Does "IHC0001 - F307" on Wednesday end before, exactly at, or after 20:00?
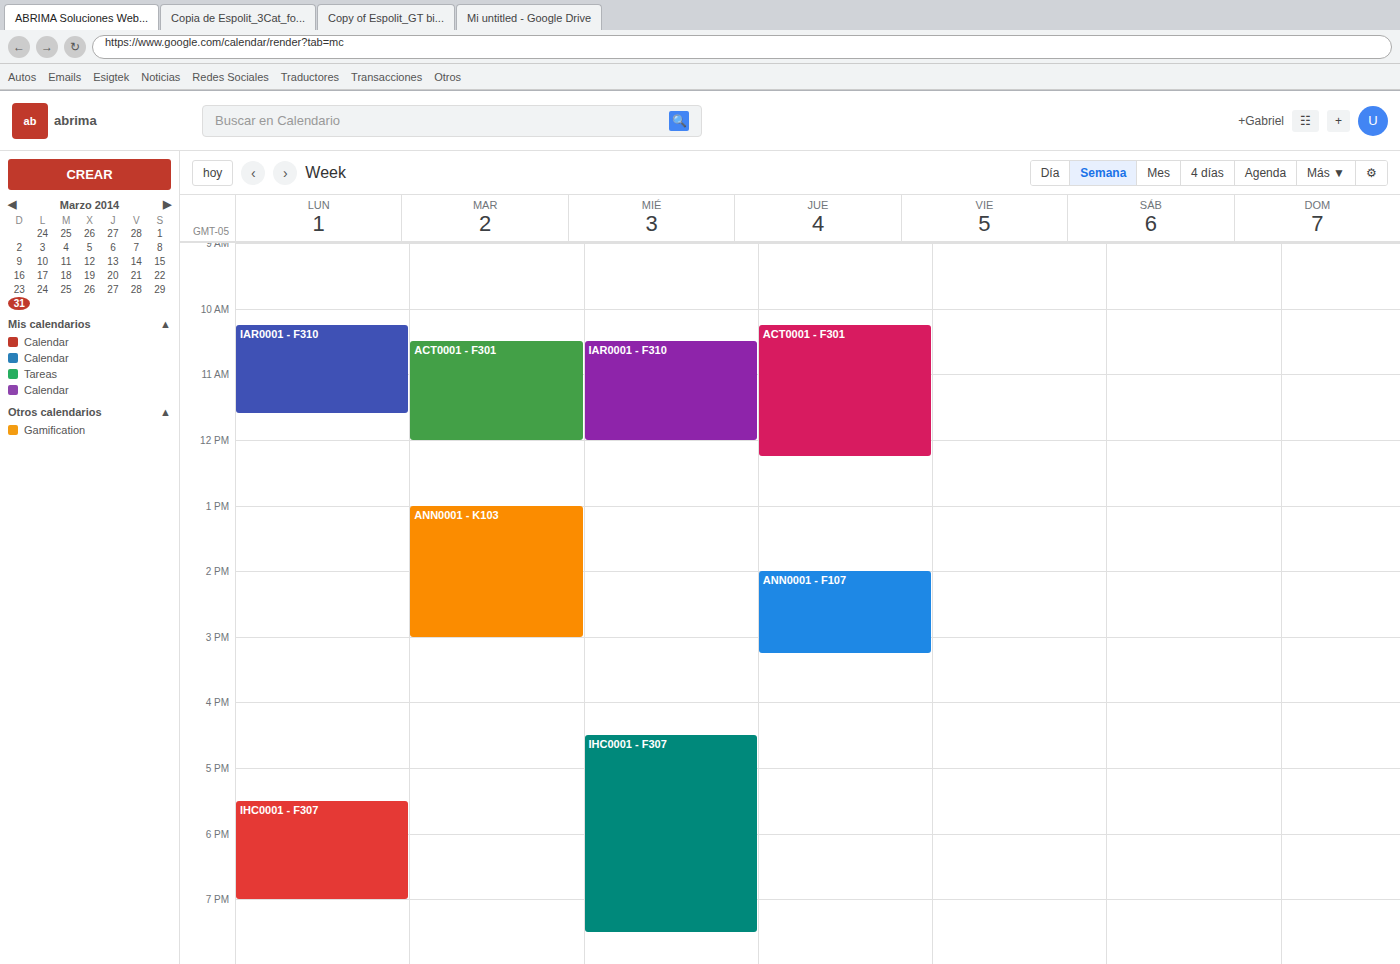
19:30 -- before 20:00, 30 minutes above the 20:00 line.